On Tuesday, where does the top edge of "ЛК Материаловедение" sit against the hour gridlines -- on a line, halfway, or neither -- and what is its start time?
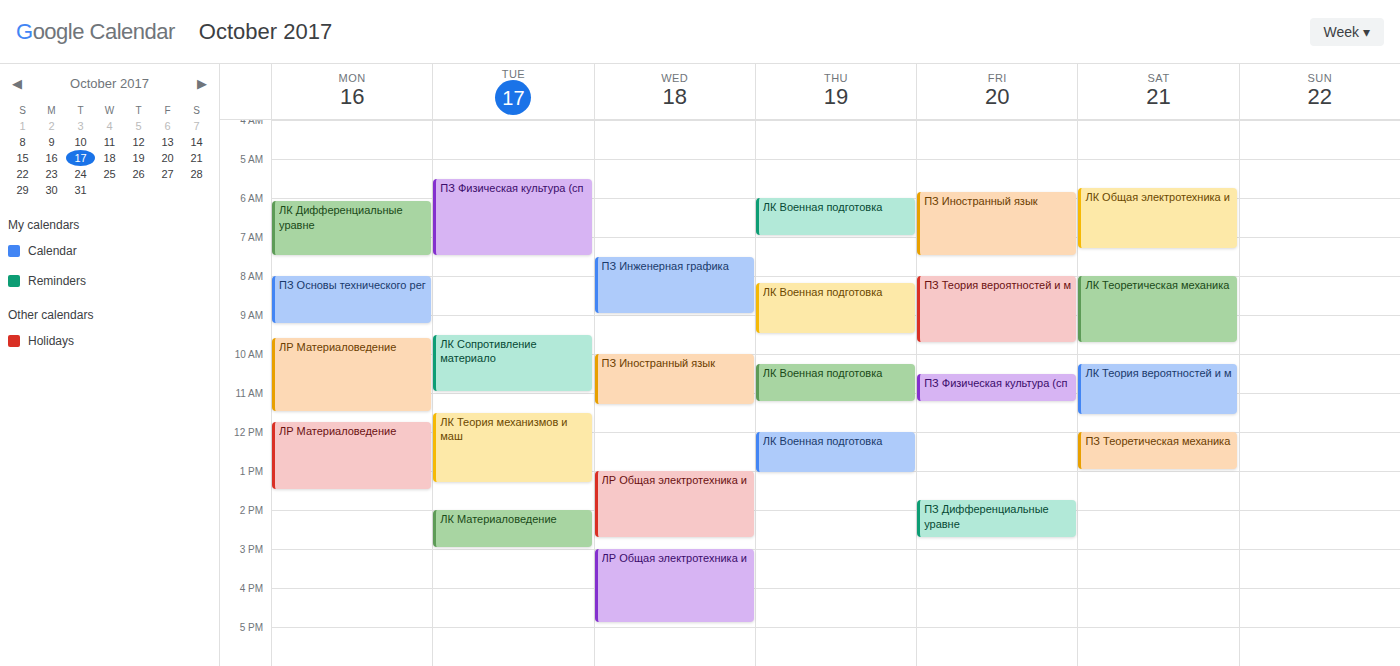
2:00 PM -- exactly on the 2 PM line.